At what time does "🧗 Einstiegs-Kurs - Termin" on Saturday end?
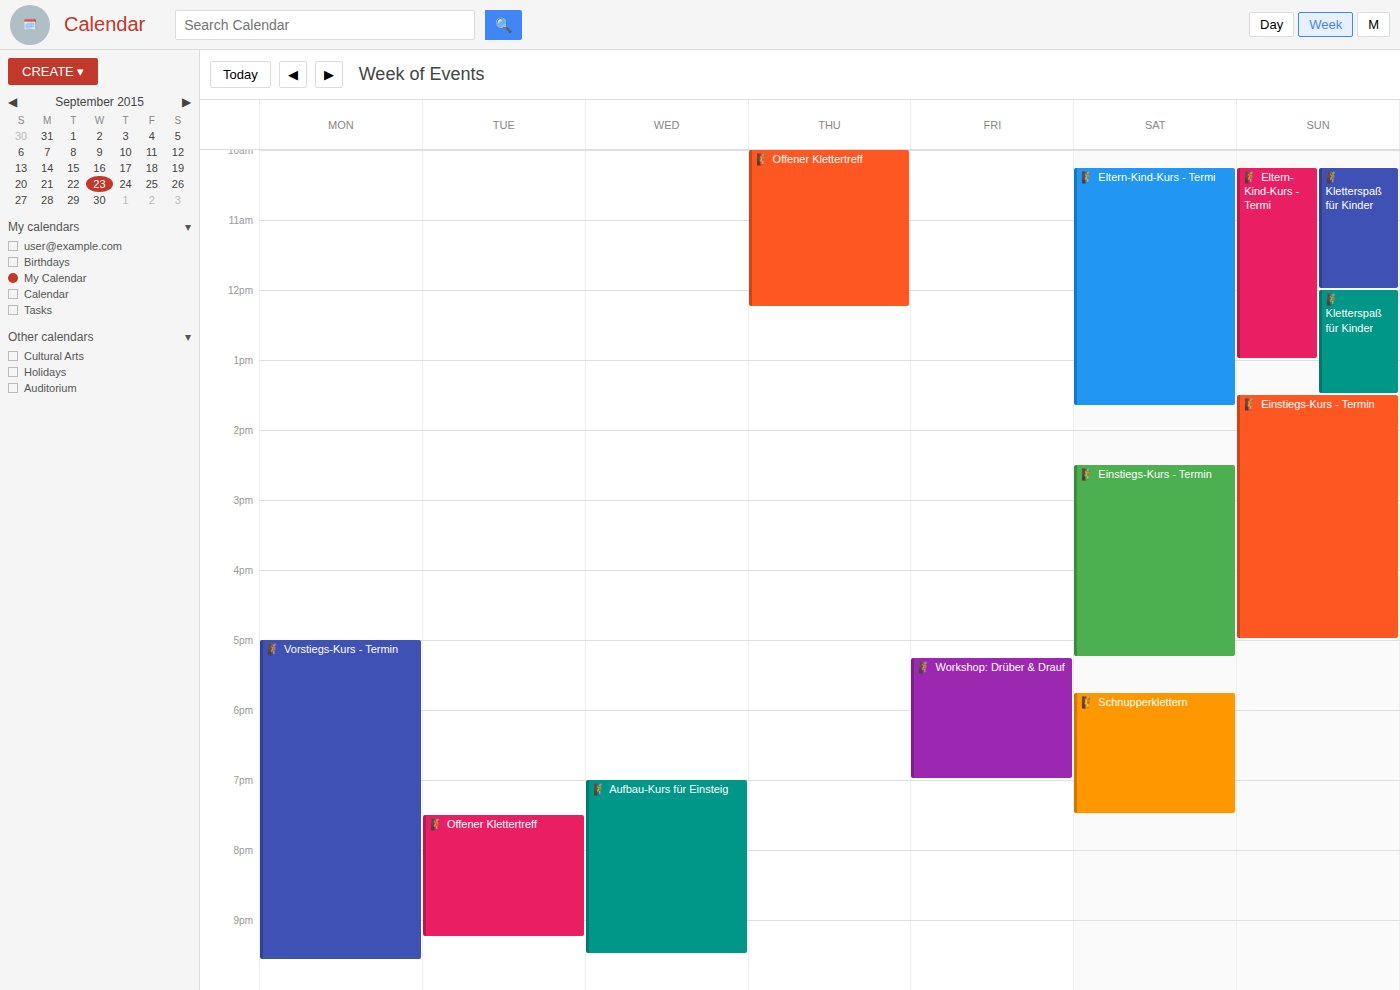
5:15 PM